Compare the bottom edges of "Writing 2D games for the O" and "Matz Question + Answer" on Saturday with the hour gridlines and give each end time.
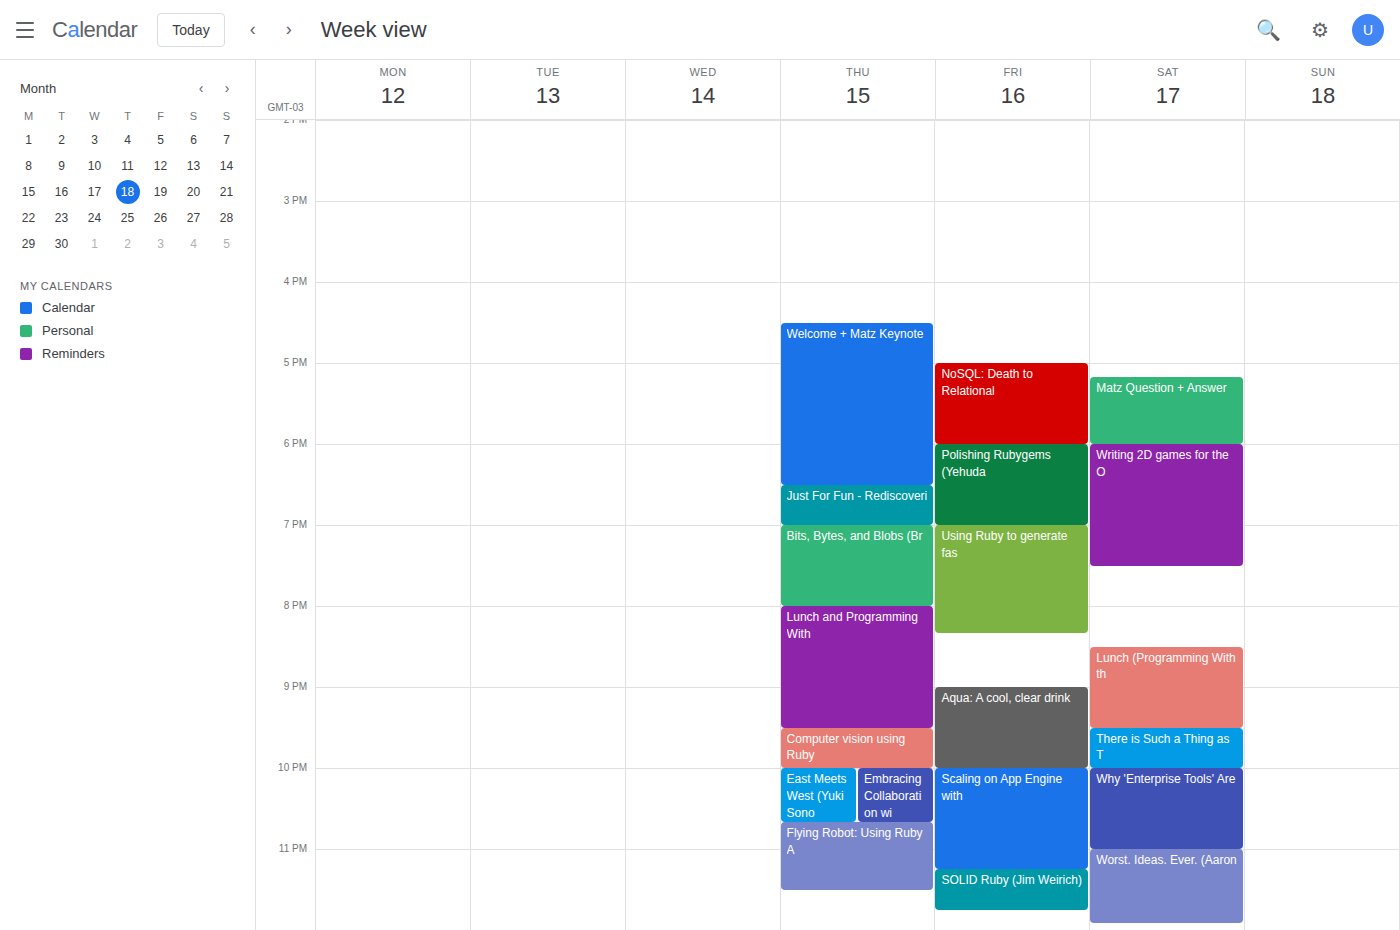
"Writing 2D games for the O": 7:30 PM, halfway between the 7 PM and 8 PM lines. "Matz Question + Answer": 6:00 PM, exactly on the 6 PM line.